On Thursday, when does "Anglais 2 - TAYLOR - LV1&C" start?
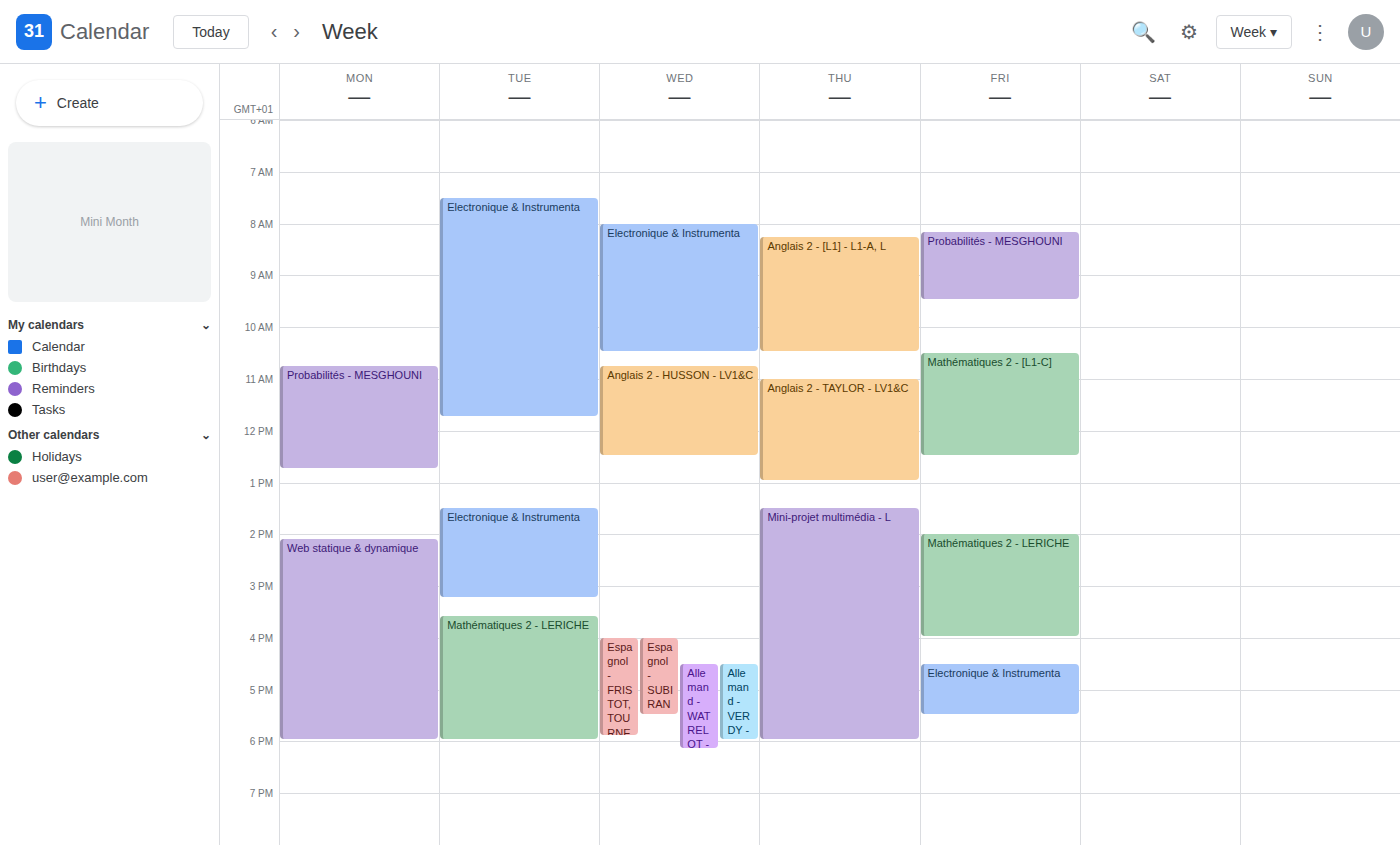
11:00 AM